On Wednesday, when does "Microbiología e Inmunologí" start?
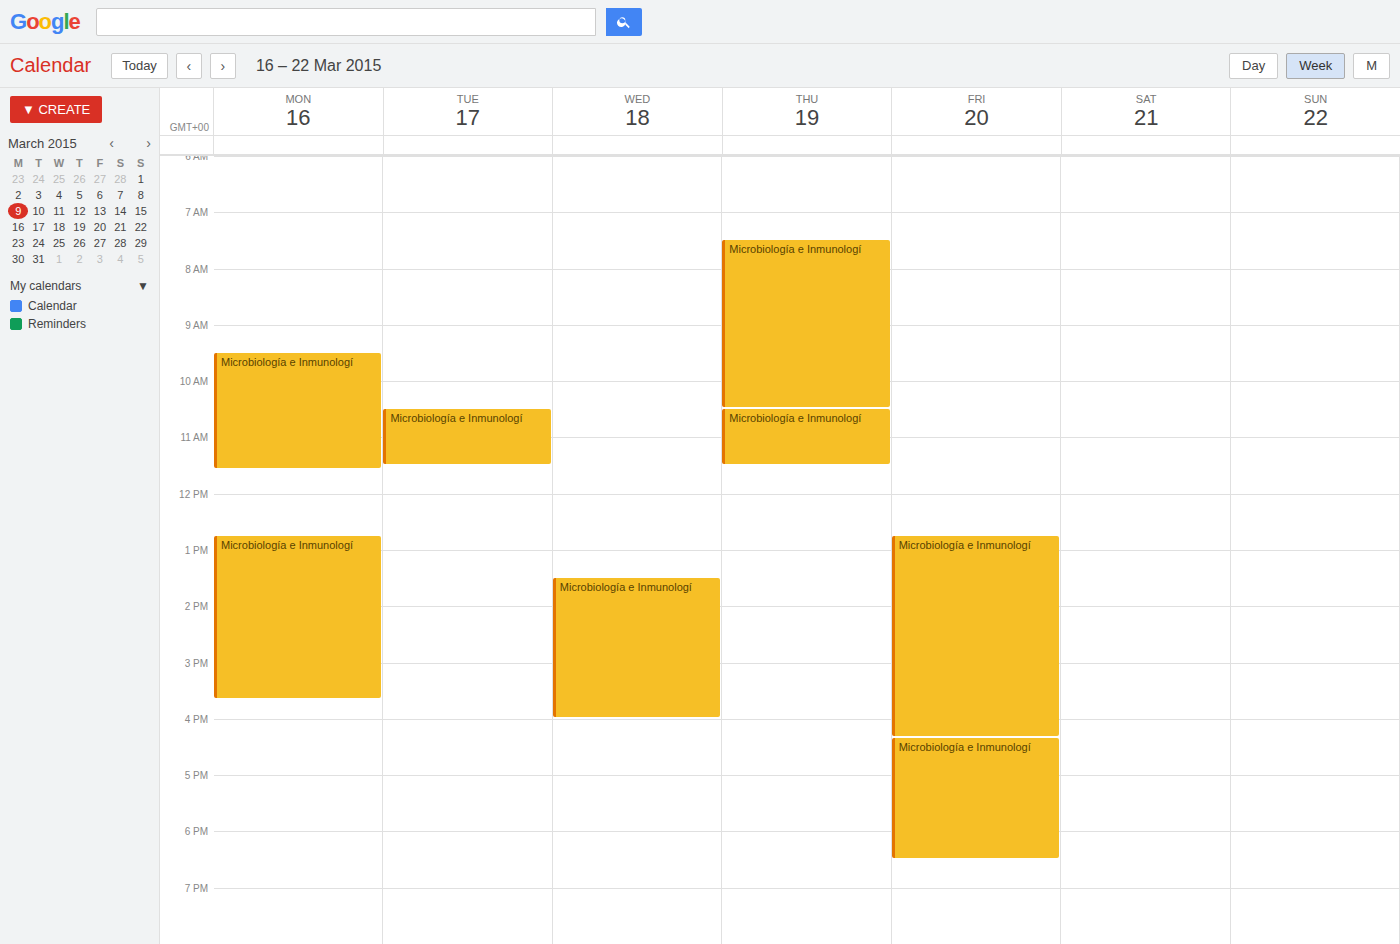
1:30 PM